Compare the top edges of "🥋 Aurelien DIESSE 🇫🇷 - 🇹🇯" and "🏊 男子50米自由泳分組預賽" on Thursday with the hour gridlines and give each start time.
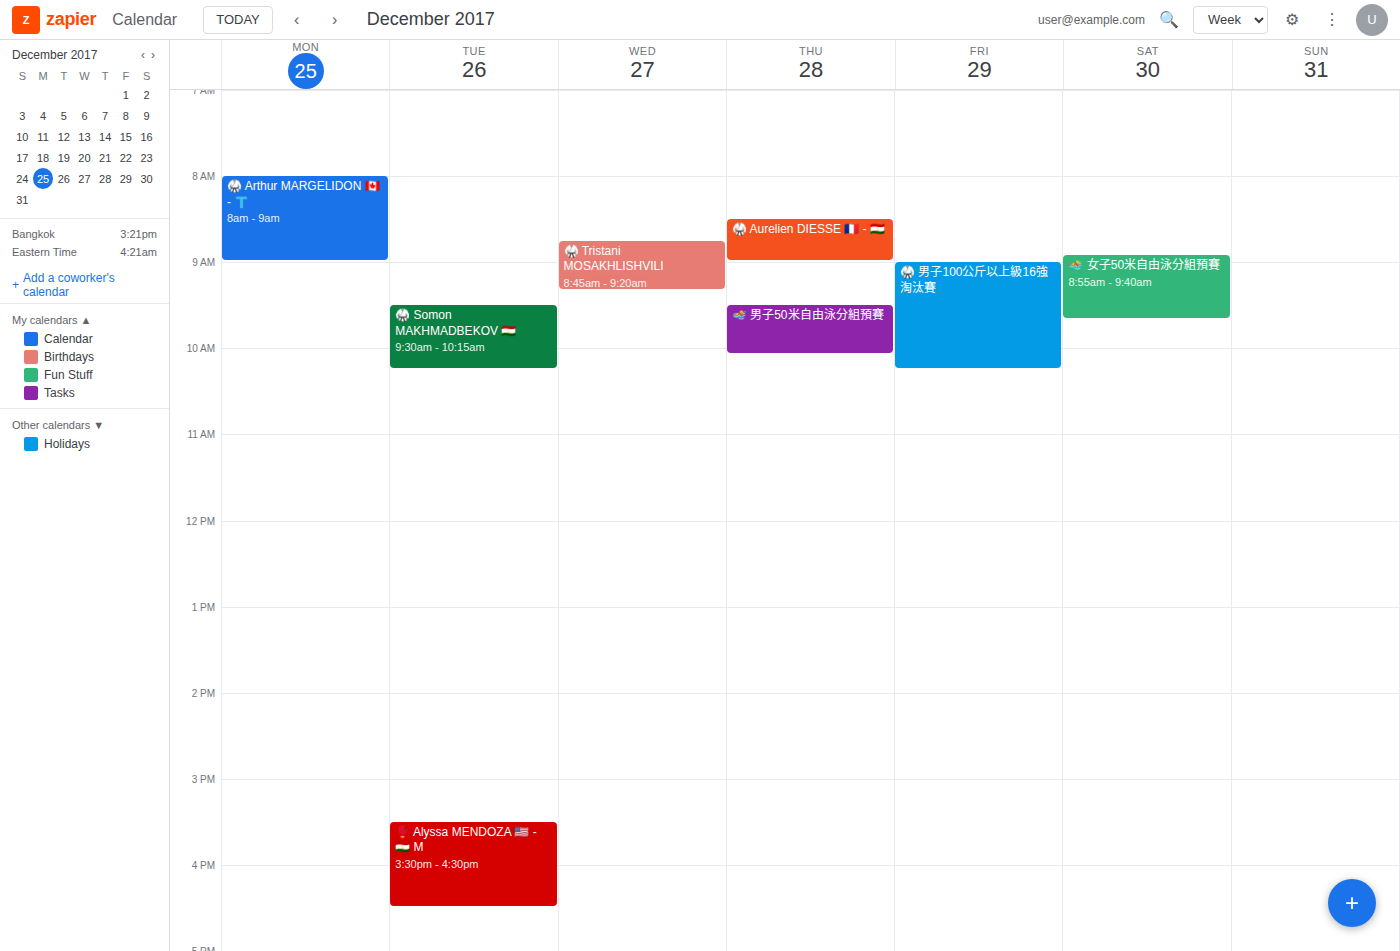
"🥋 Aurelien DIESSE 🇫🇷 - 🇹🇯": 8:30 AM, halfway between the 8 AM and 9 AM lines. "🏊 男子50米自由泳分組預賽": 9:30 AM, halfway between the 9 AM and 10 AM lines.